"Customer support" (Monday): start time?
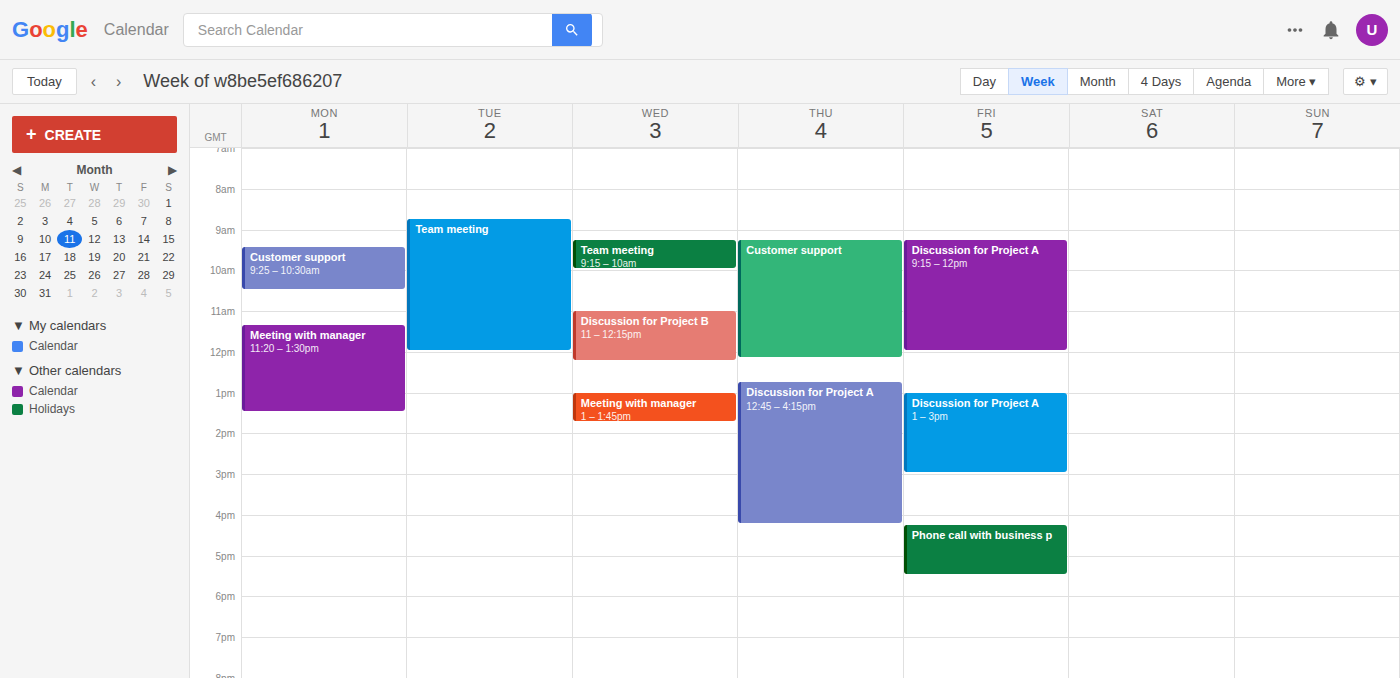
9:25 AM